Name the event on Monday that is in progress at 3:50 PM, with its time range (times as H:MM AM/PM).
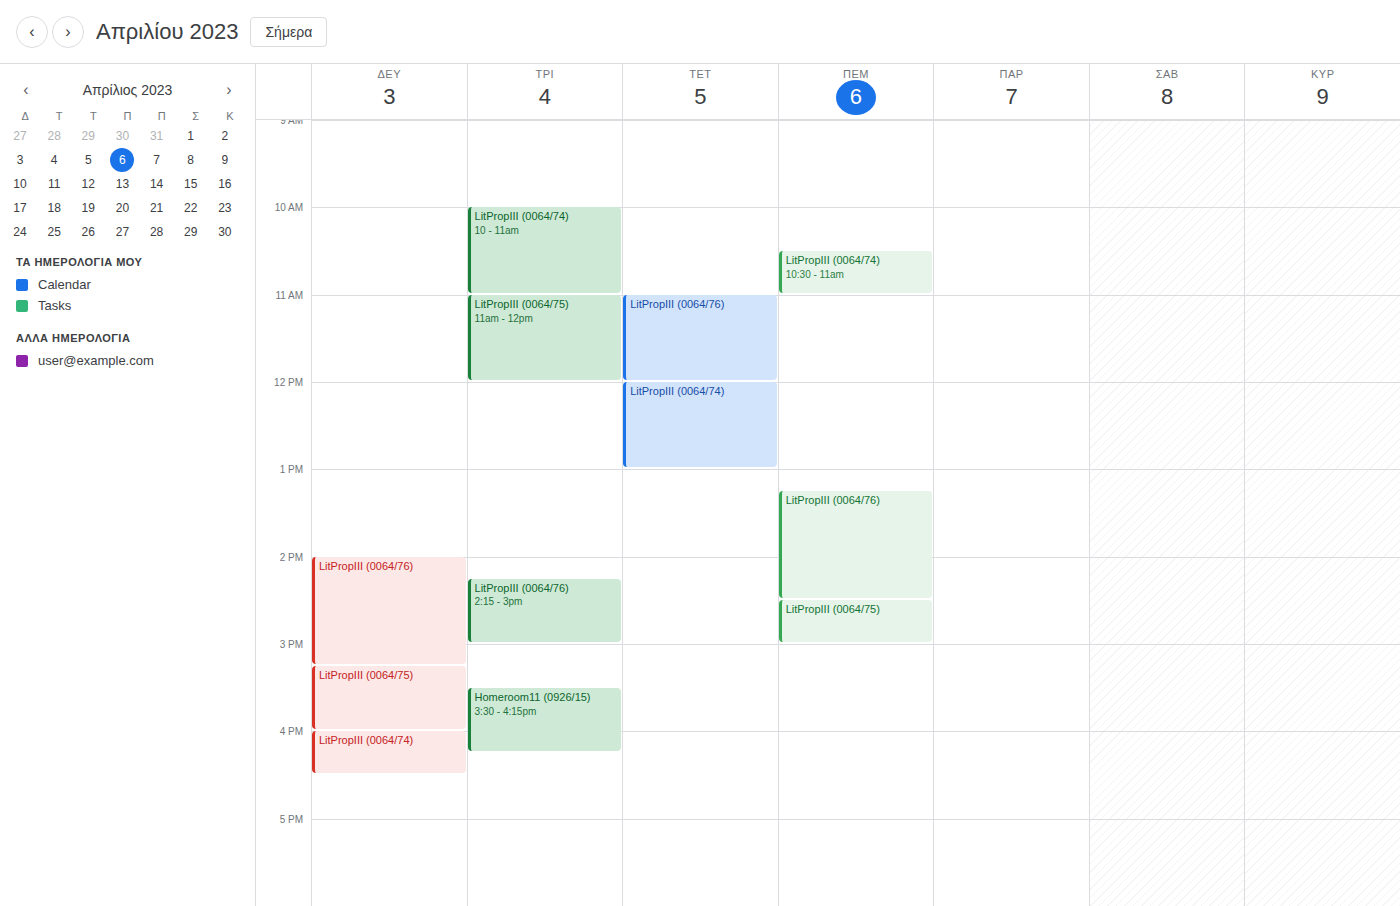
"LitPropIII (0064/75)", 3:15 PM to 4:00 PM